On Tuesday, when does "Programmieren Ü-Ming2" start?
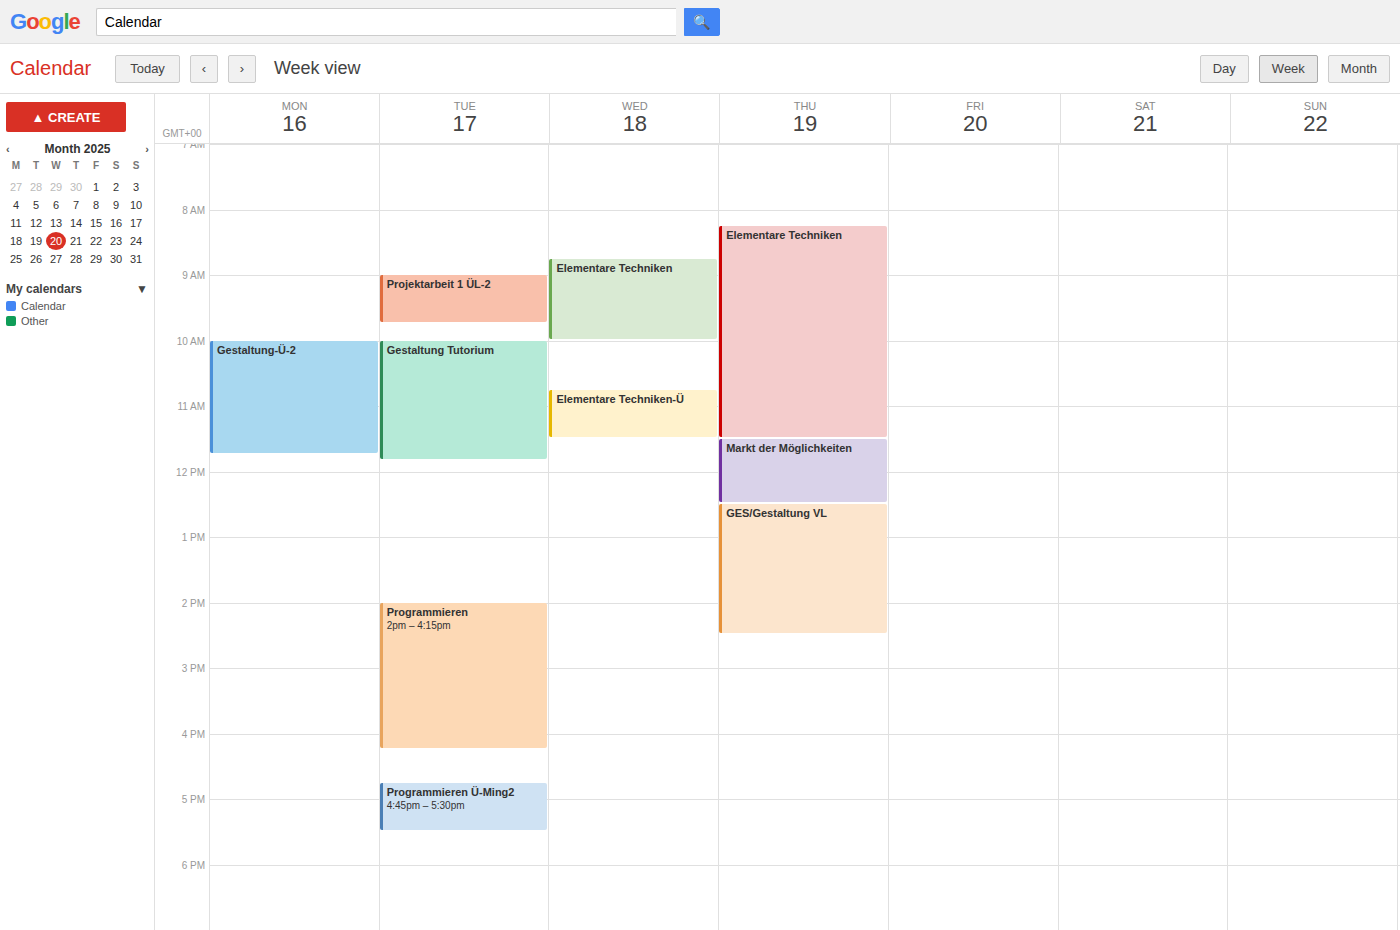
4:45 PM